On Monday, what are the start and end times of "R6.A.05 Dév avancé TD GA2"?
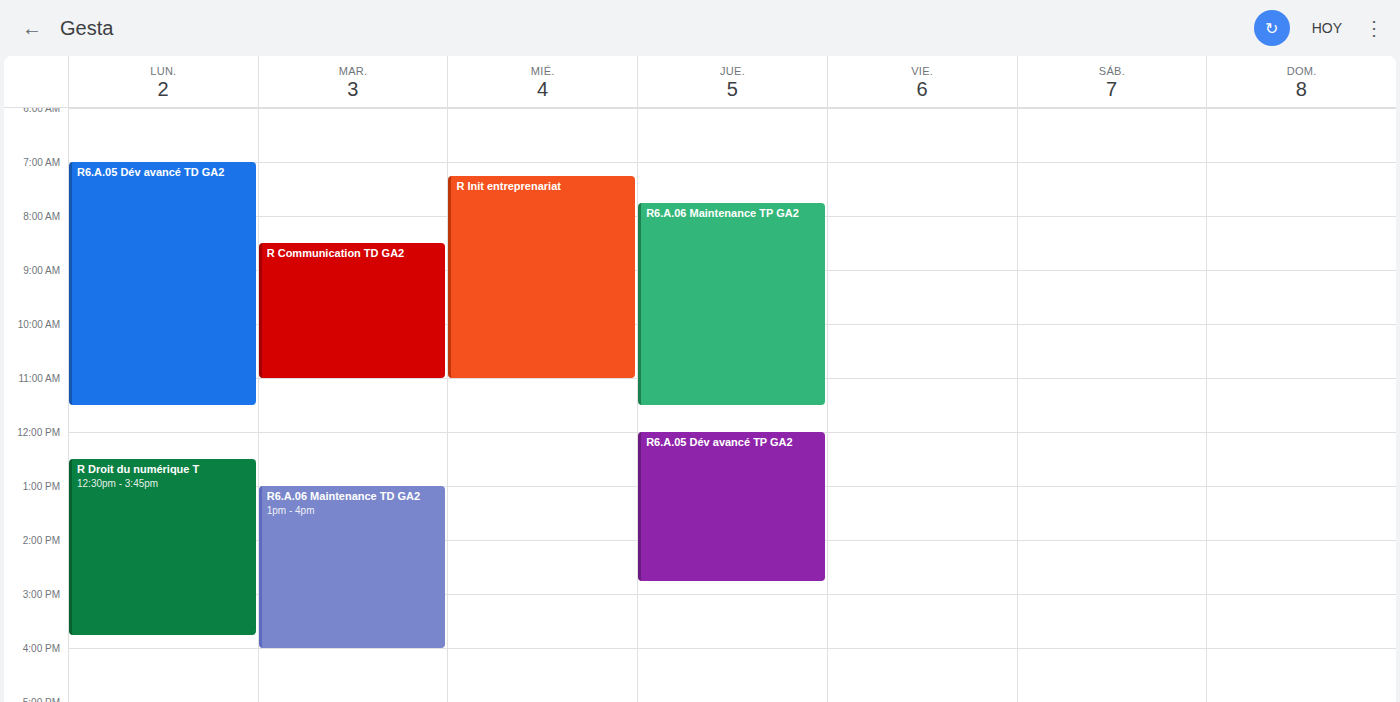
7:00 AM to 11:30 AM